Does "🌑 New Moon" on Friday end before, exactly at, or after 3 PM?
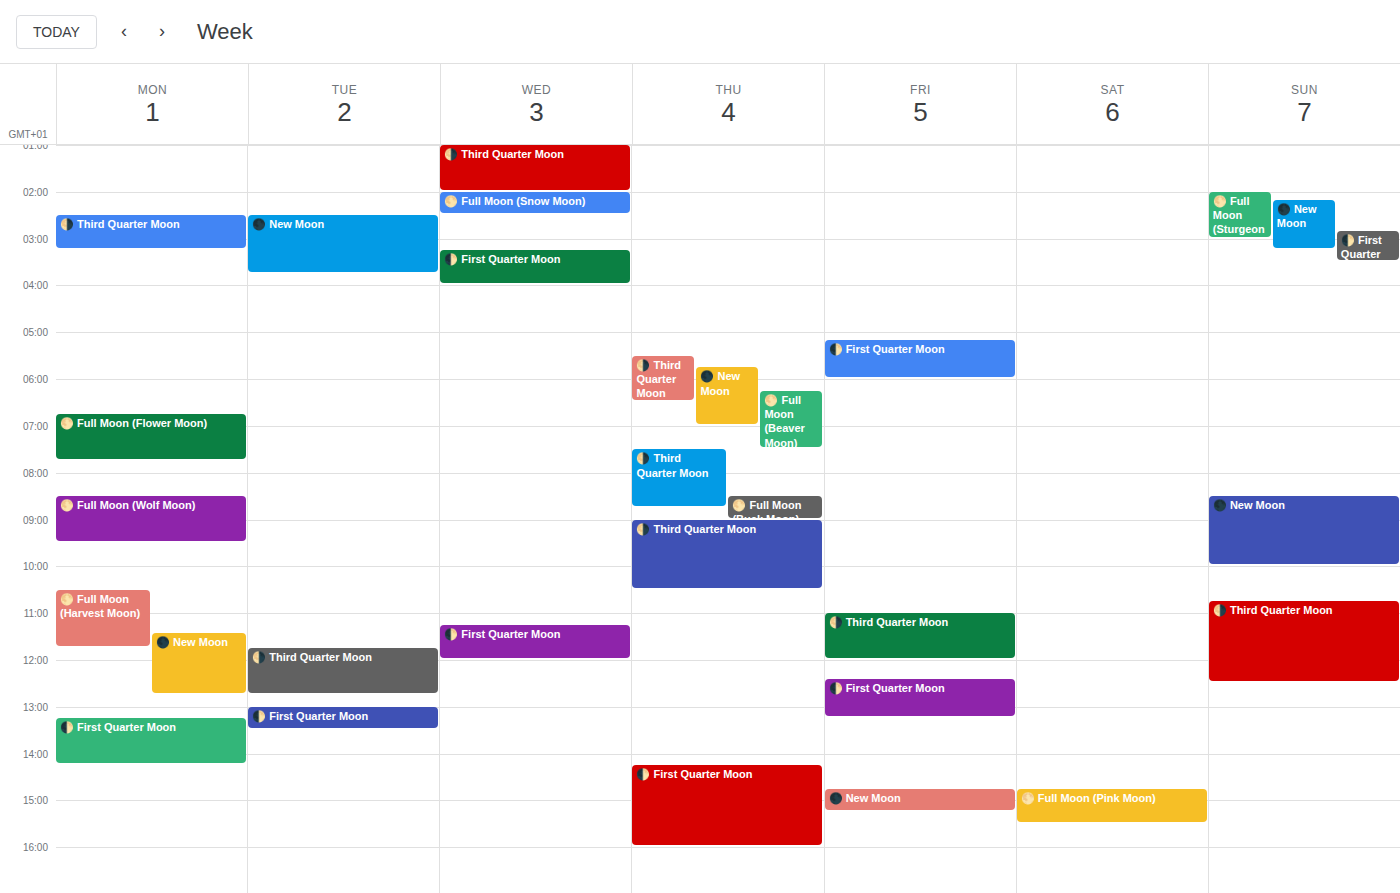
3:15 PM -- after 3 PM, 15 minutes below the 3 PM line.